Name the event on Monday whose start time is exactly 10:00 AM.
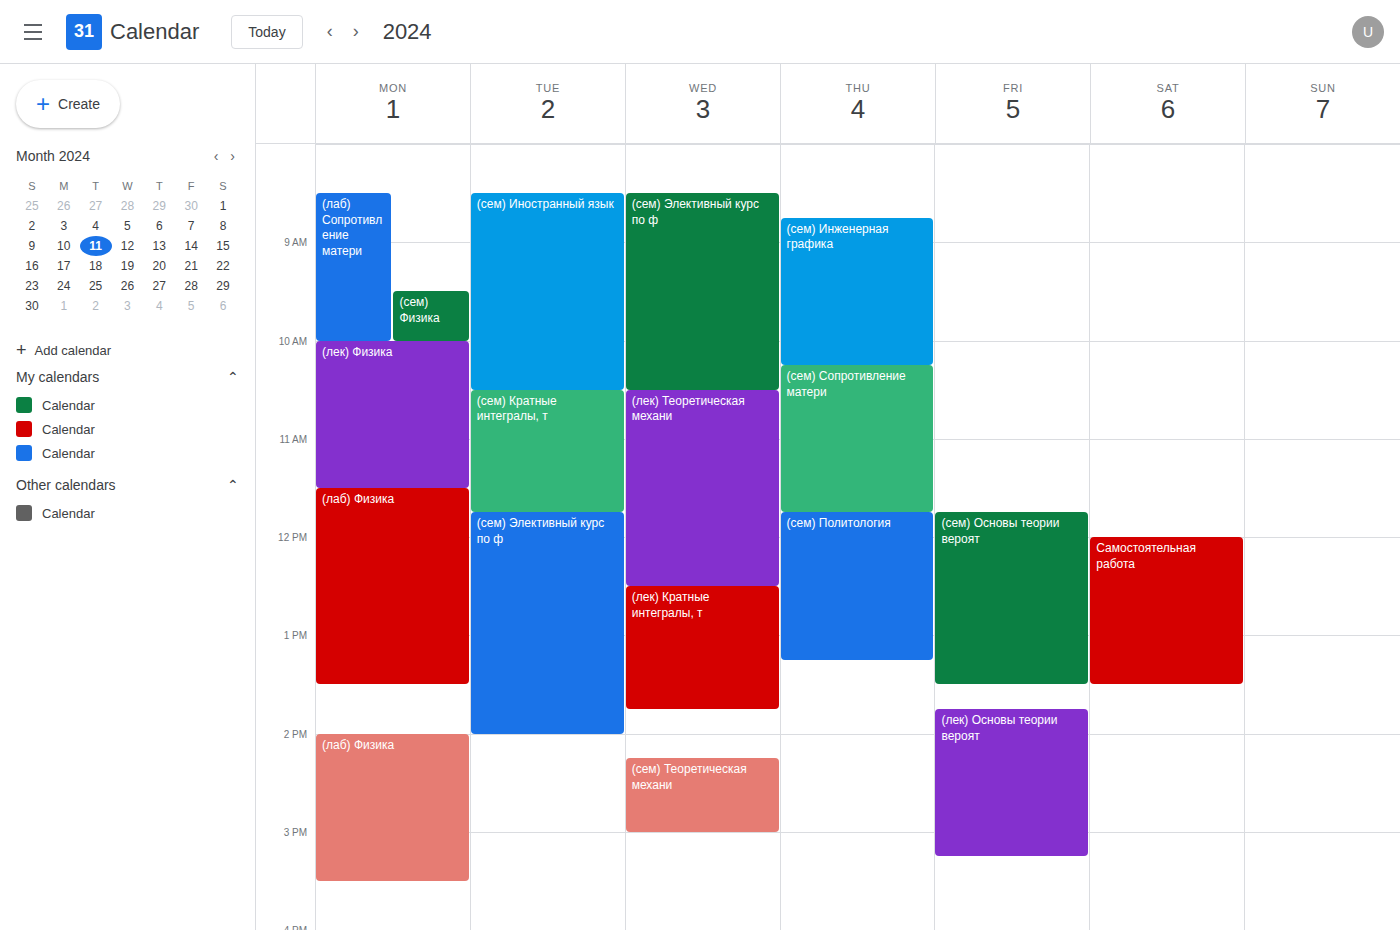
"(лек) Физика"